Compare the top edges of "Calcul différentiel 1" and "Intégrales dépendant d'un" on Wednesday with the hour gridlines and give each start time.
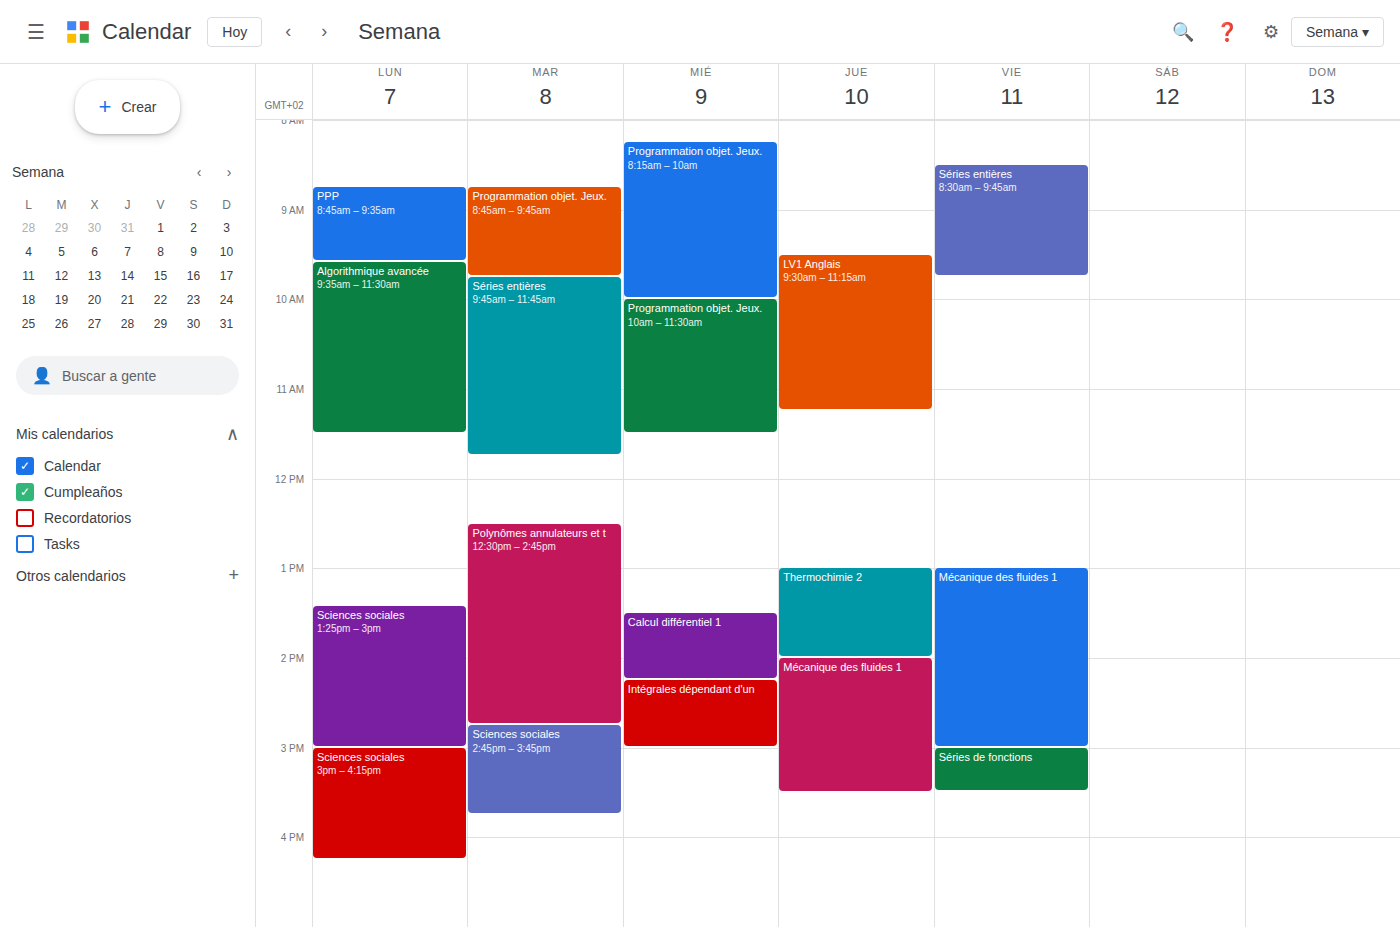
"Calcul différentiel 1": 1:30 PM, halfway between the 1 PM and 2 PM lines. "Intégrales dépendant d'un": 2:15 PM, neither: a quarter of the way from the 2 PM line to the 3 PM line.